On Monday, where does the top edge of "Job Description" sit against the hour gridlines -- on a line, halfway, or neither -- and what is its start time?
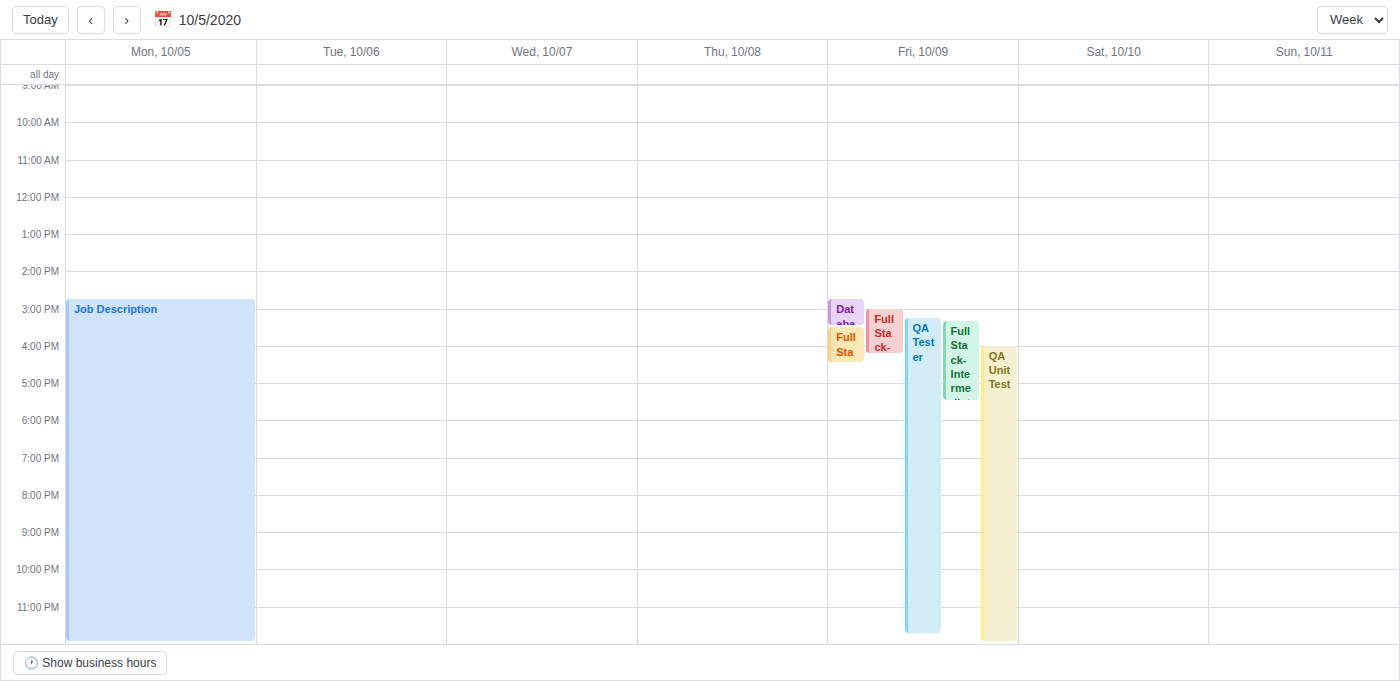
2:45 PM -- neither: three quarters of the way from the 2 PM line to the 3 PM line.